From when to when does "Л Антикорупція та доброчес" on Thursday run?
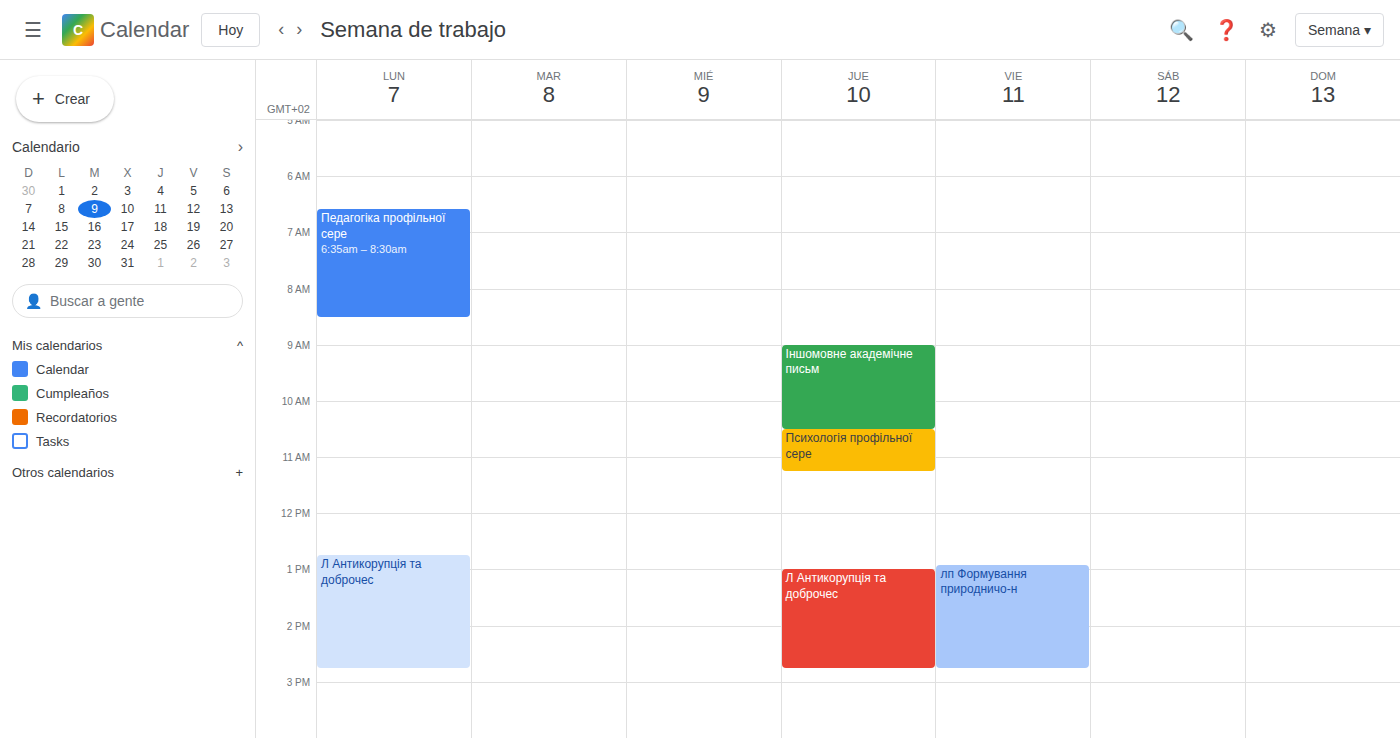
1:00 PM to 2:45 PM